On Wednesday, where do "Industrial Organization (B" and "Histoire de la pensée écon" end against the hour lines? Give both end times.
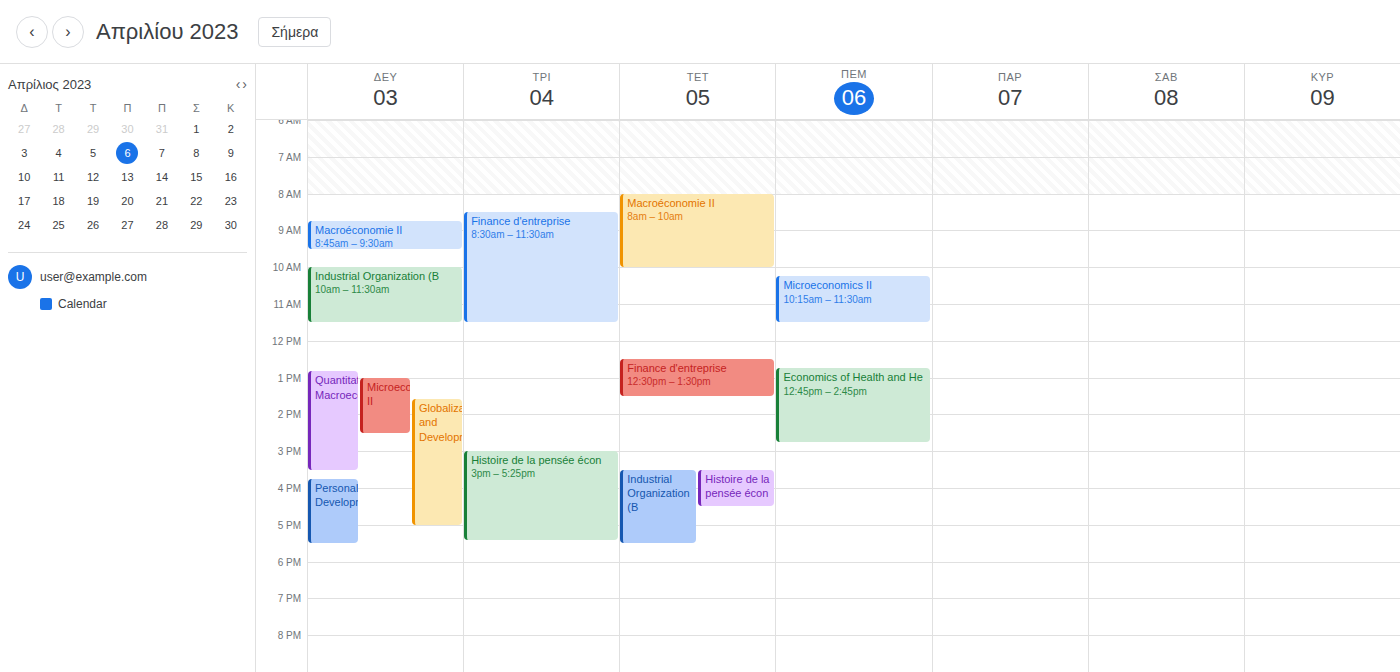
"Industrial Organization (B": 17:30, halfway between the 17:00 and 18:00 lines. "Histoire de la pensée écon": 16:30, halfway between the 16:00 and 17:00 lines.